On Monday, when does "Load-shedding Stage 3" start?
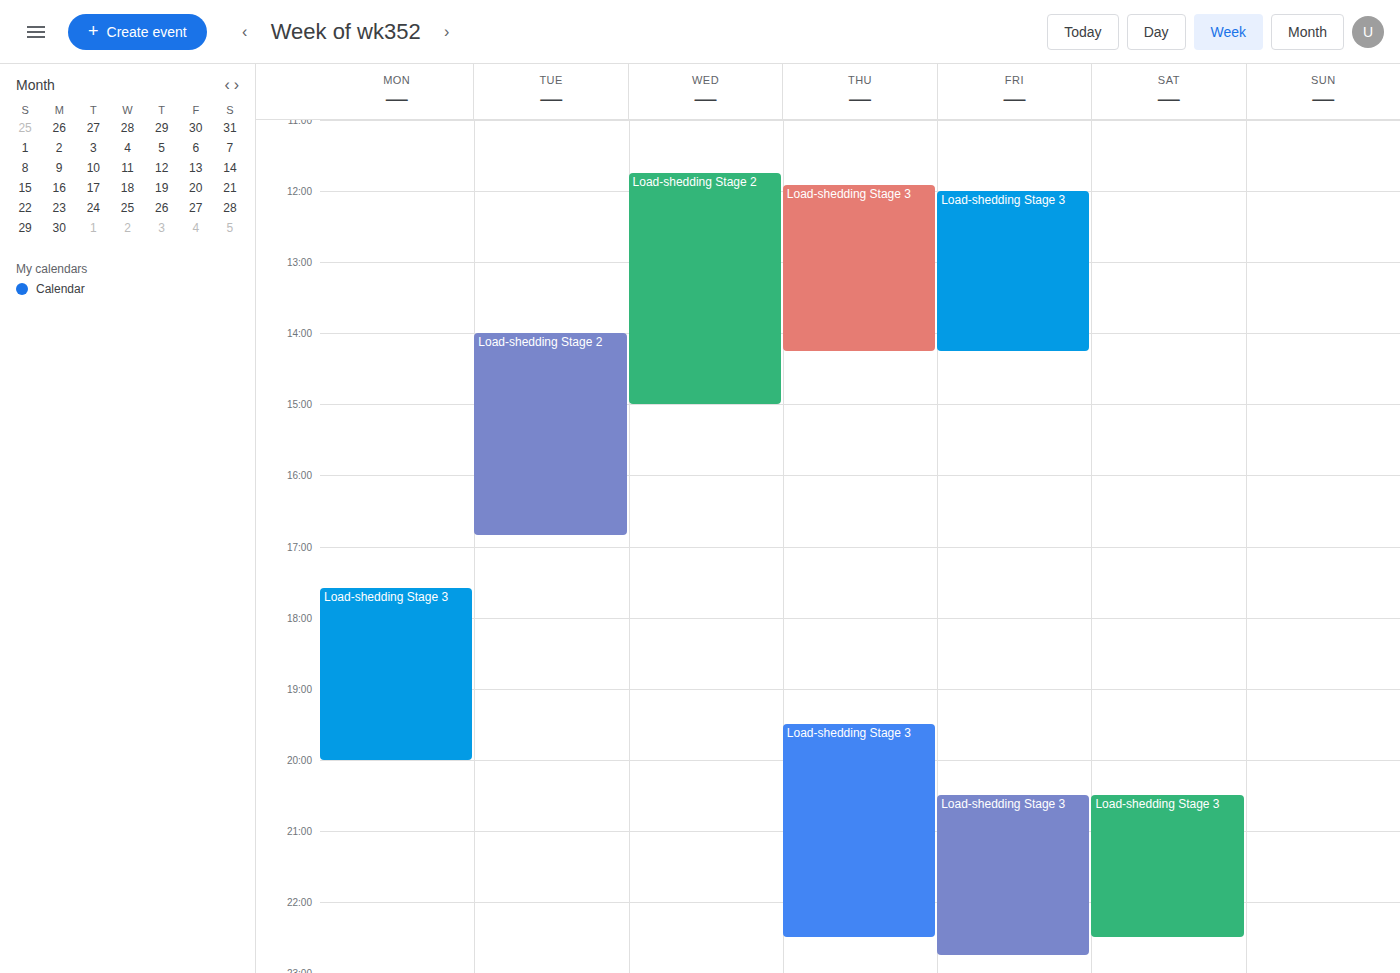
5:35 PM